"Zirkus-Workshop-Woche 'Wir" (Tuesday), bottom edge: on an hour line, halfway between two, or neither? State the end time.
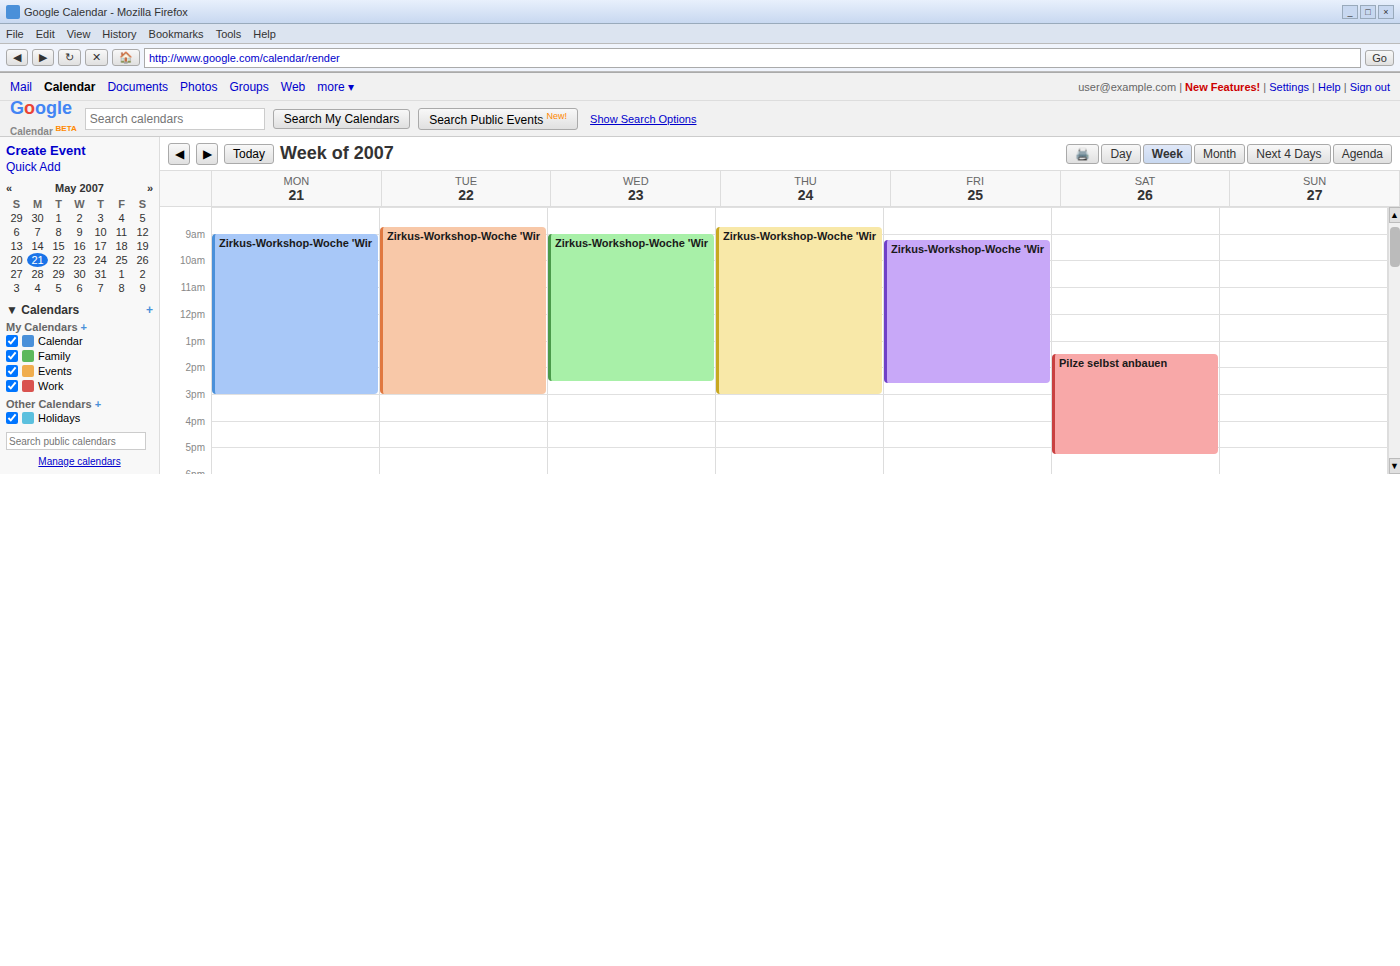
3:00 PM -- exactly on the 3 PM line.